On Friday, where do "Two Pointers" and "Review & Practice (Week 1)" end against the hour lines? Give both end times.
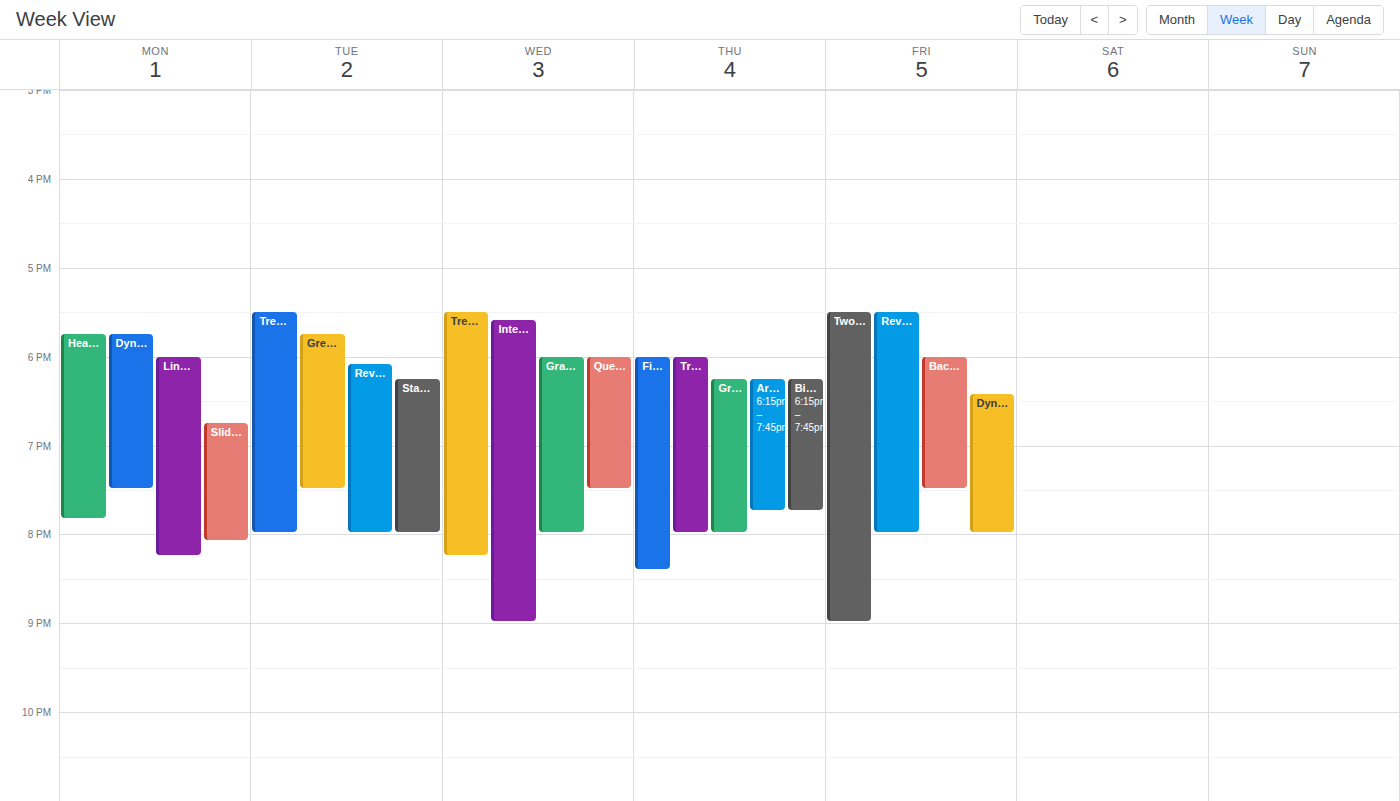
"Two Pointers": 9:00 PM, exactly on the 9 PM line. "Review & Practice (Week 1)": 8:00 PM, exactly on the 8 PM line.